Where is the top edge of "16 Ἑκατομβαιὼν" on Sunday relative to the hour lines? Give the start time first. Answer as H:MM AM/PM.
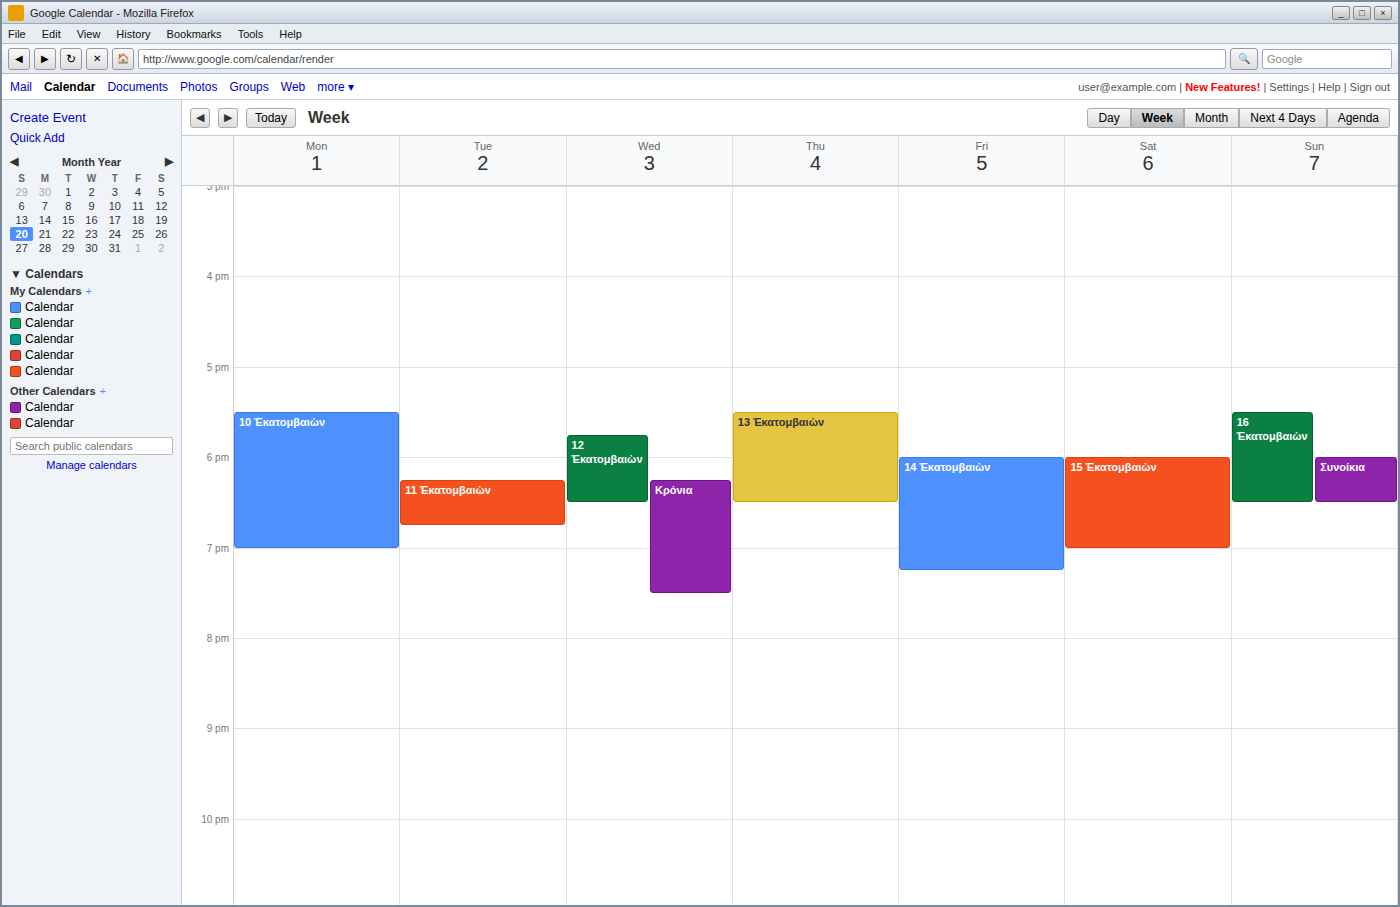
5:30 PM -- halfway between the 5 PM and 6 PM lines.